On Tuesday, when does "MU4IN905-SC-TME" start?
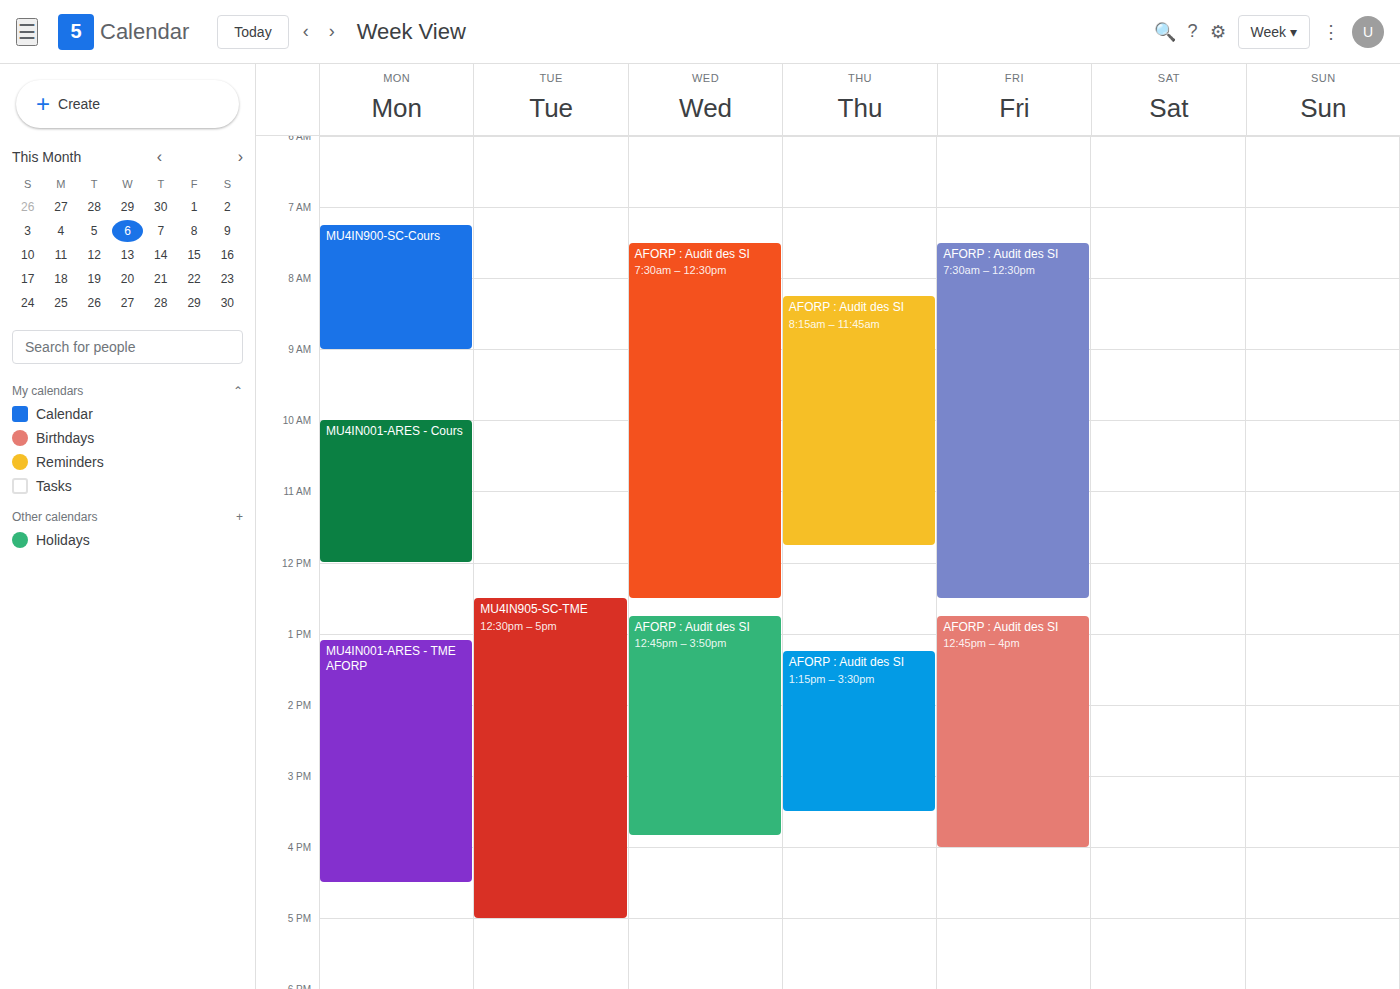
12:30 PM